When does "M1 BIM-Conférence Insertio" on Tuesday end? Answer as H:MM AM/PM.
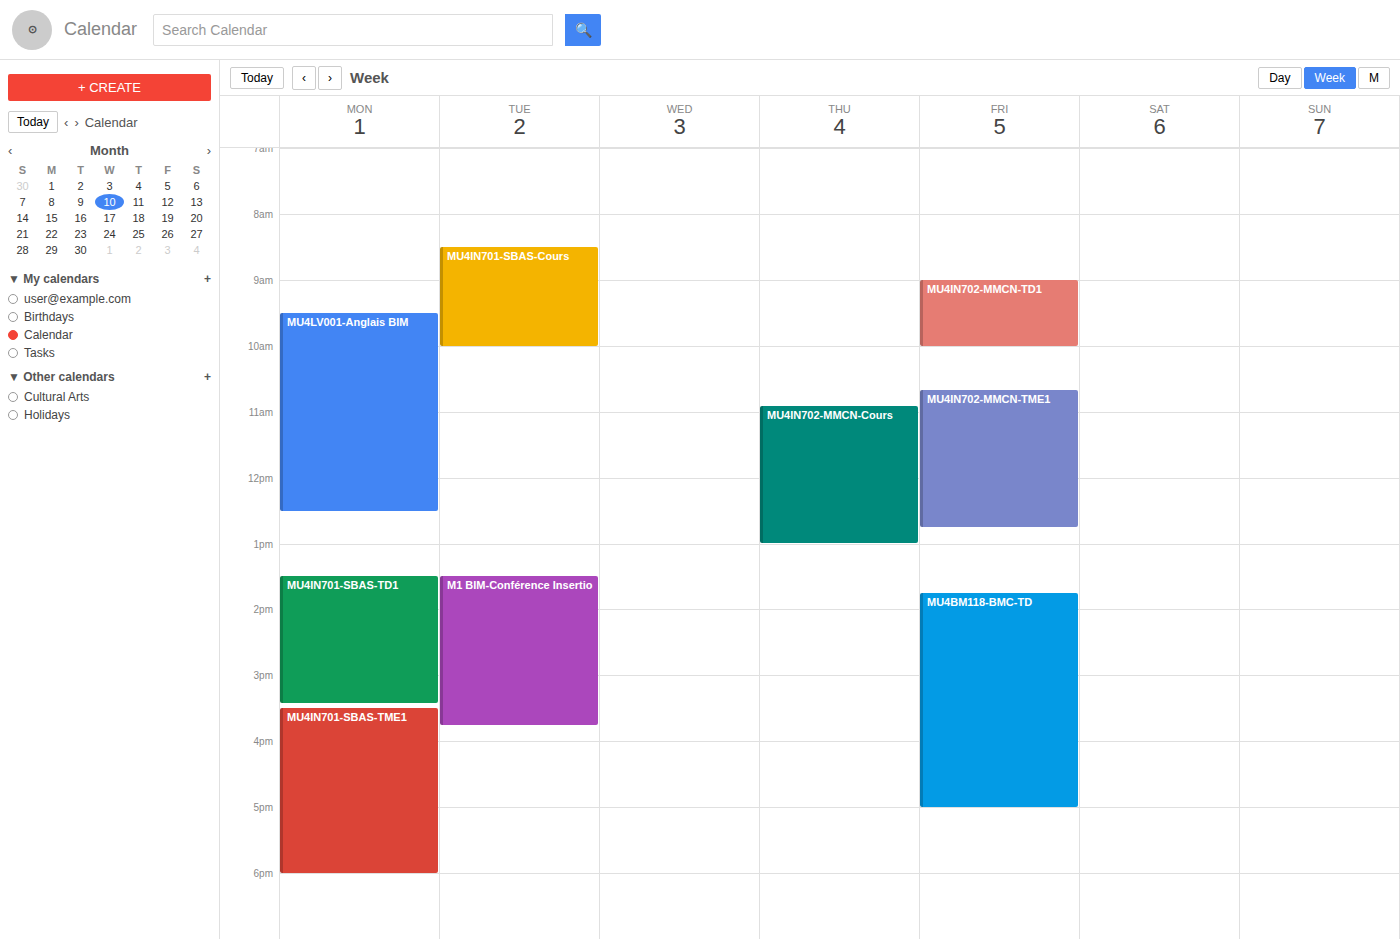
3:45 PM